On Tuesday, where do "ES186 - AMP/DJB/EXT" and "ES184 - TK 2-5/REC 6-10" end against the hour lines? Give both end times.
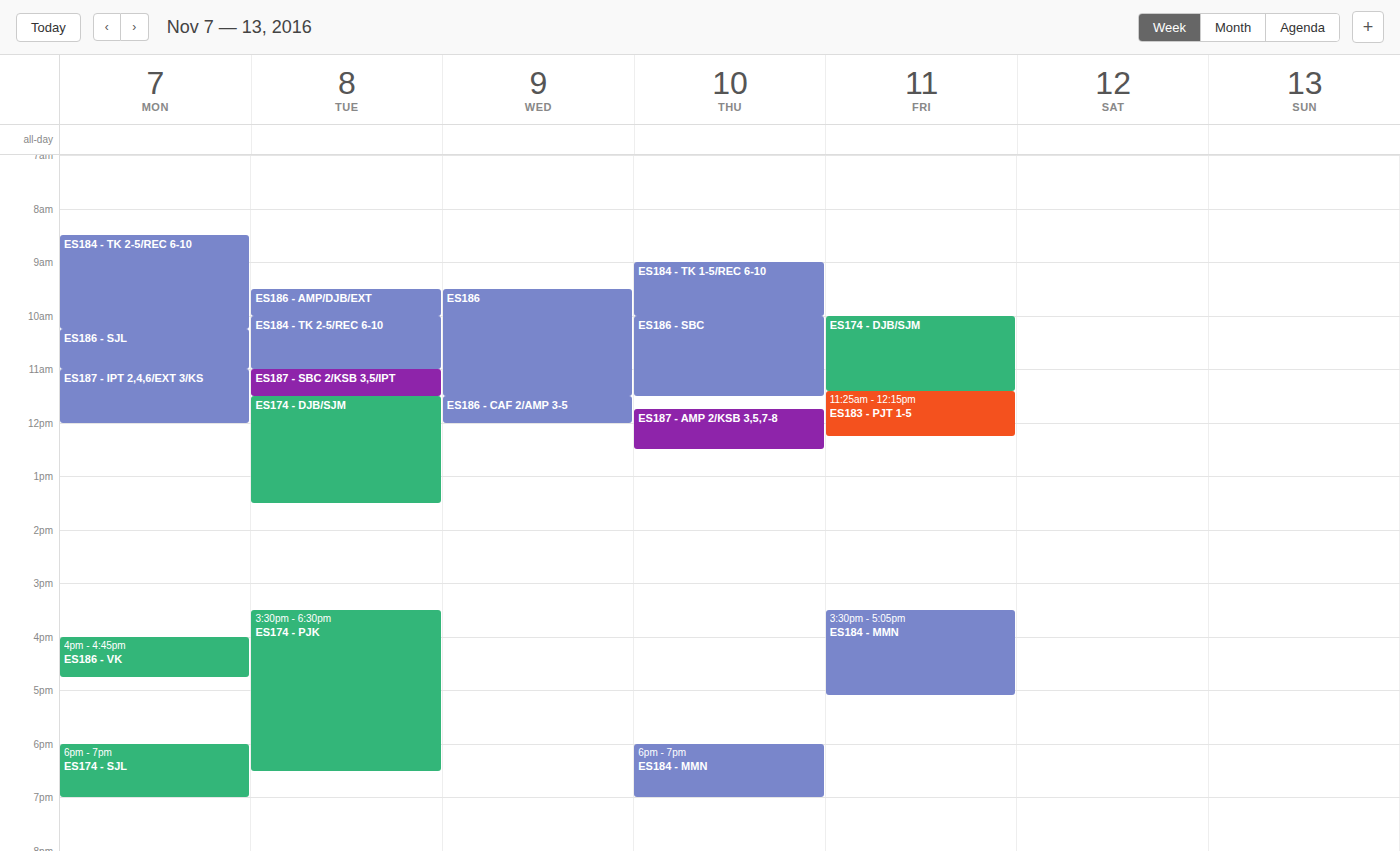
"ES186 - AMP/DJB/EXT": 10:00 AM, exactly on the 10 AM line. "ES184 - TK 2-5/REC 6-10": 11:00 AM, exactly on the 11 AM line.